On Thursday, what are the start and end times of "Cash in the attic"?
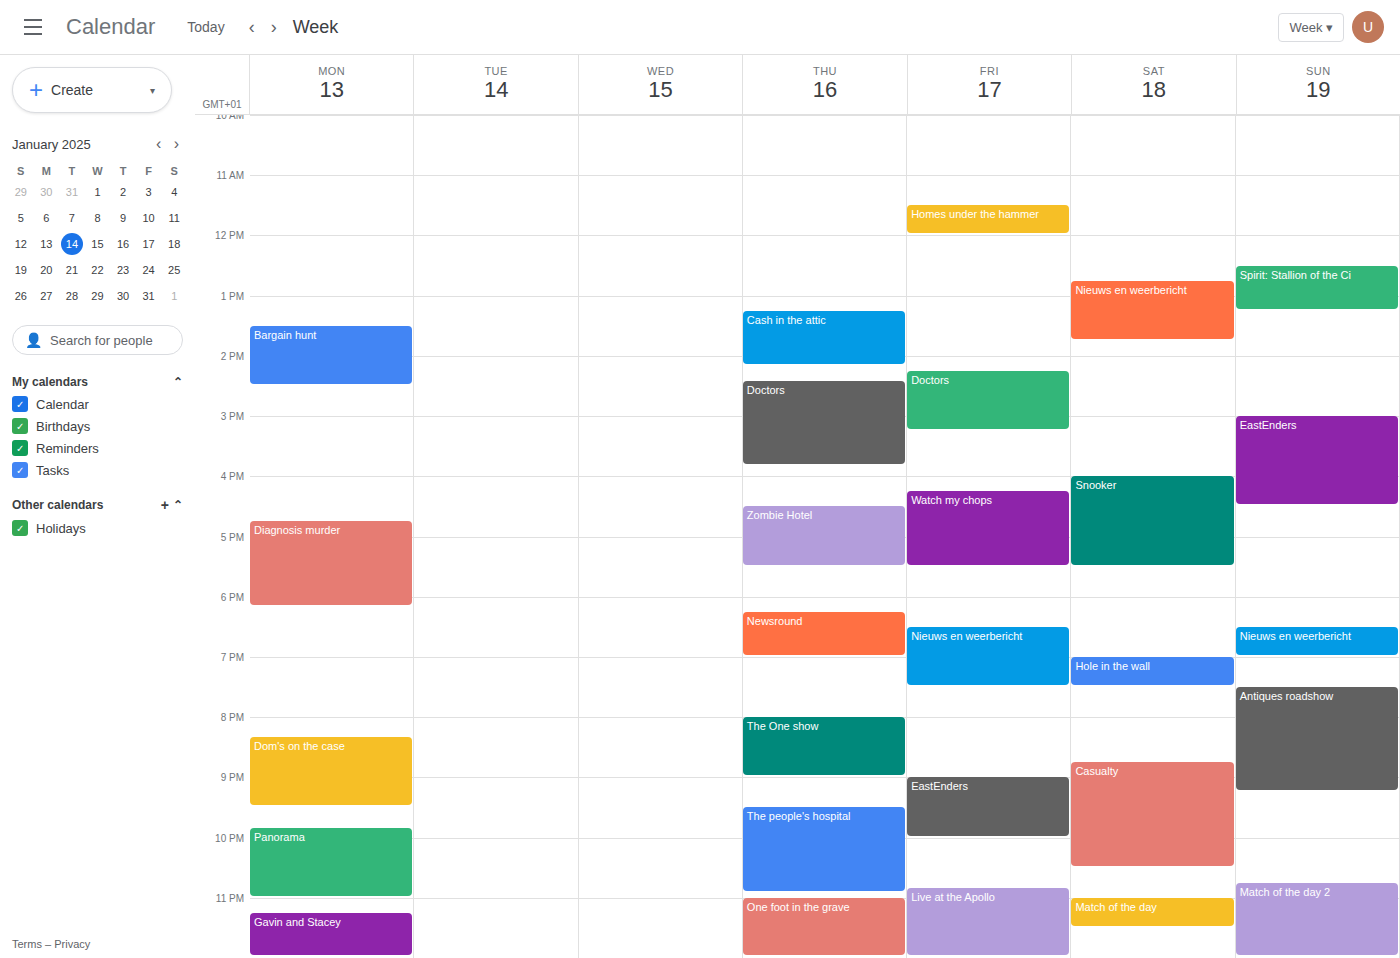
1:15 PM to 2:10 PM